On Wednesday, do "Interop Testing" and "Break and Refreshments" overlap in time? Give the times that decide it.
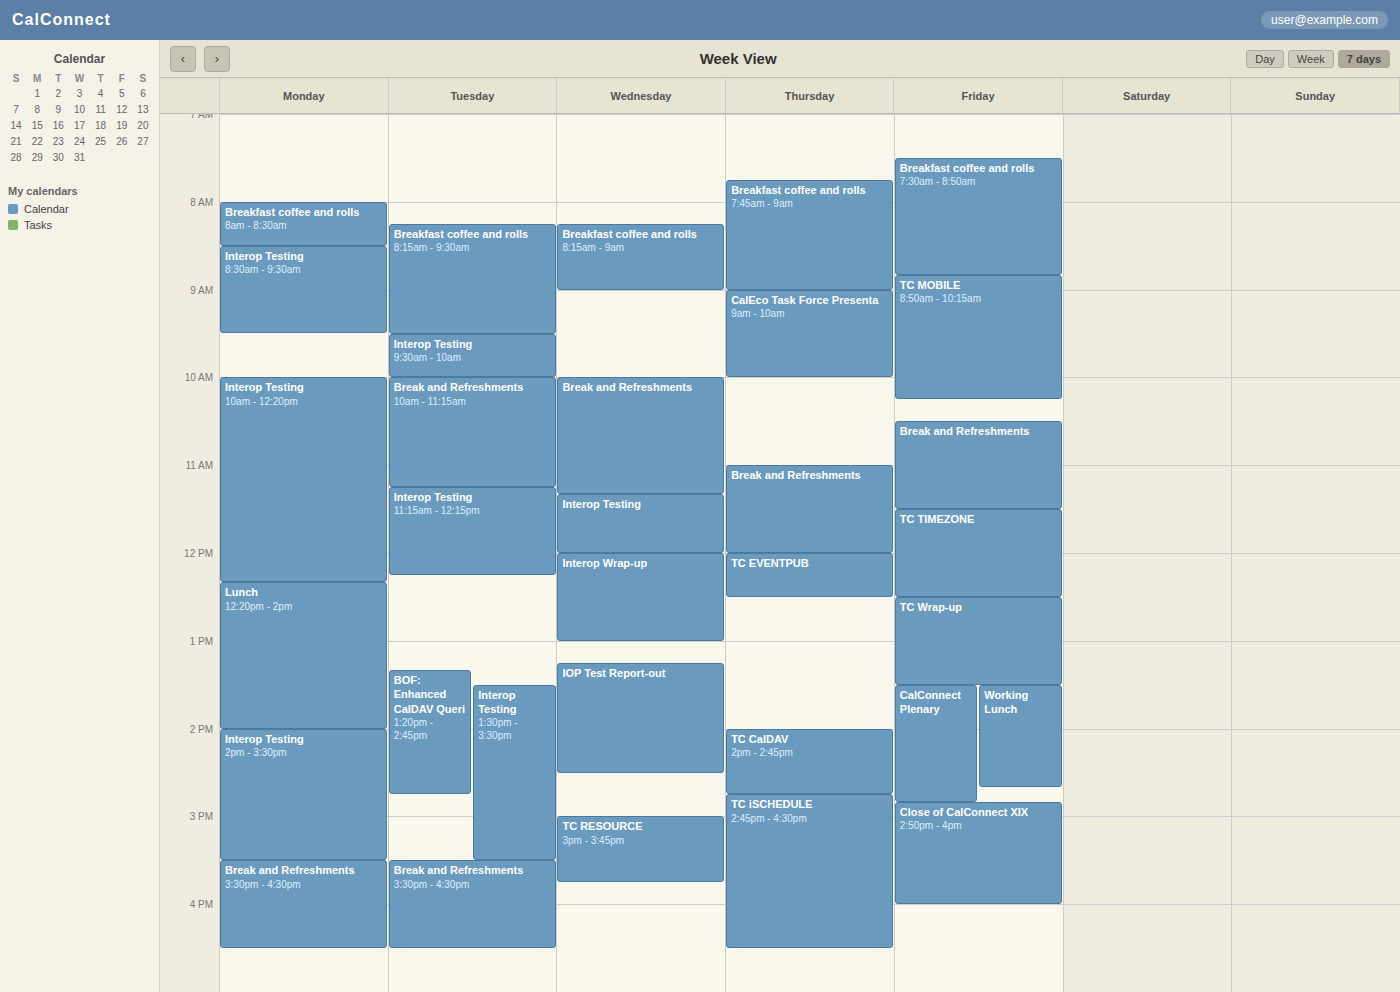
"Break and Refreshments" ends at 11:20 AM, exactly when "Interop Testing" starts -- they touch but do not overlap.